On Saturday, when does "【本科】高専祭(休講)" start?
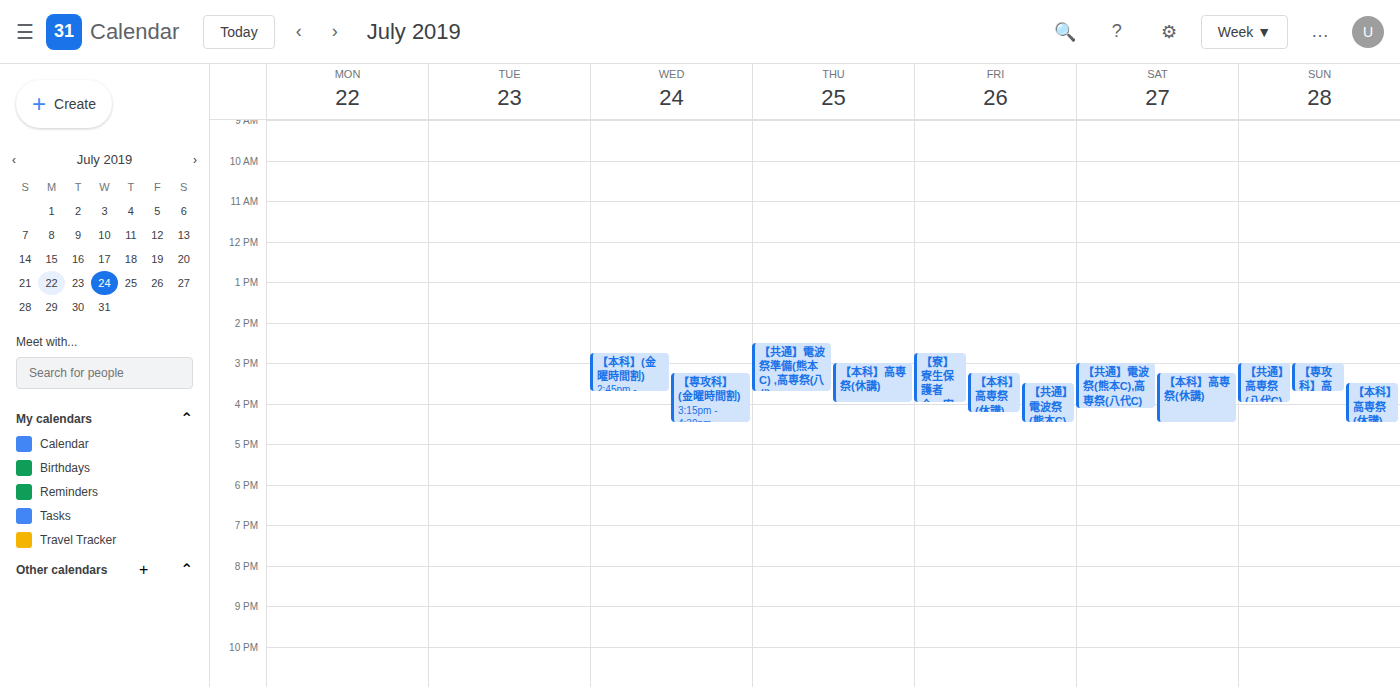
3:15 PM